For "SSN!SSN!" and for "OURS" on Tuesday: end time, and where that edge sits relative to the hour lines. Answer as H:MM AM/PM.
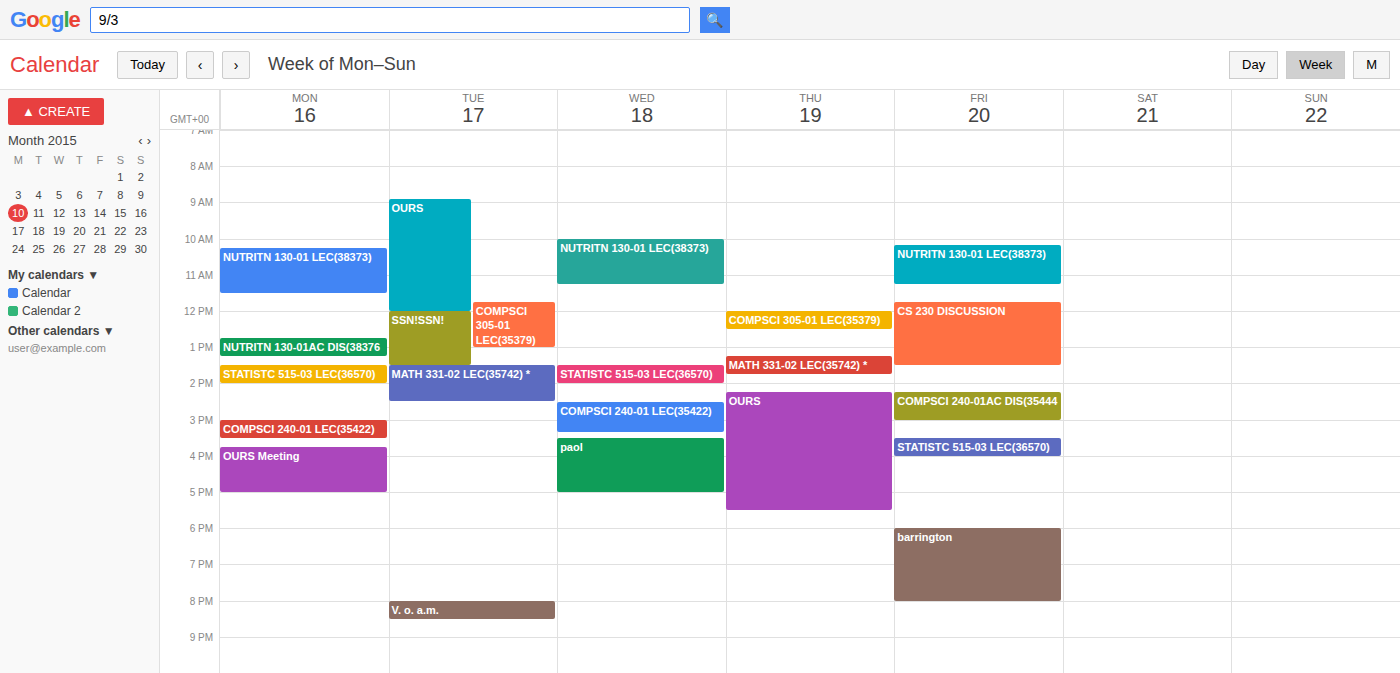
"SSN!SSN!": 1:30 PM, halfway between the 1 PM and 2 PM lines. "OURS": 12:00 PM, exactly on the 12 PM line.